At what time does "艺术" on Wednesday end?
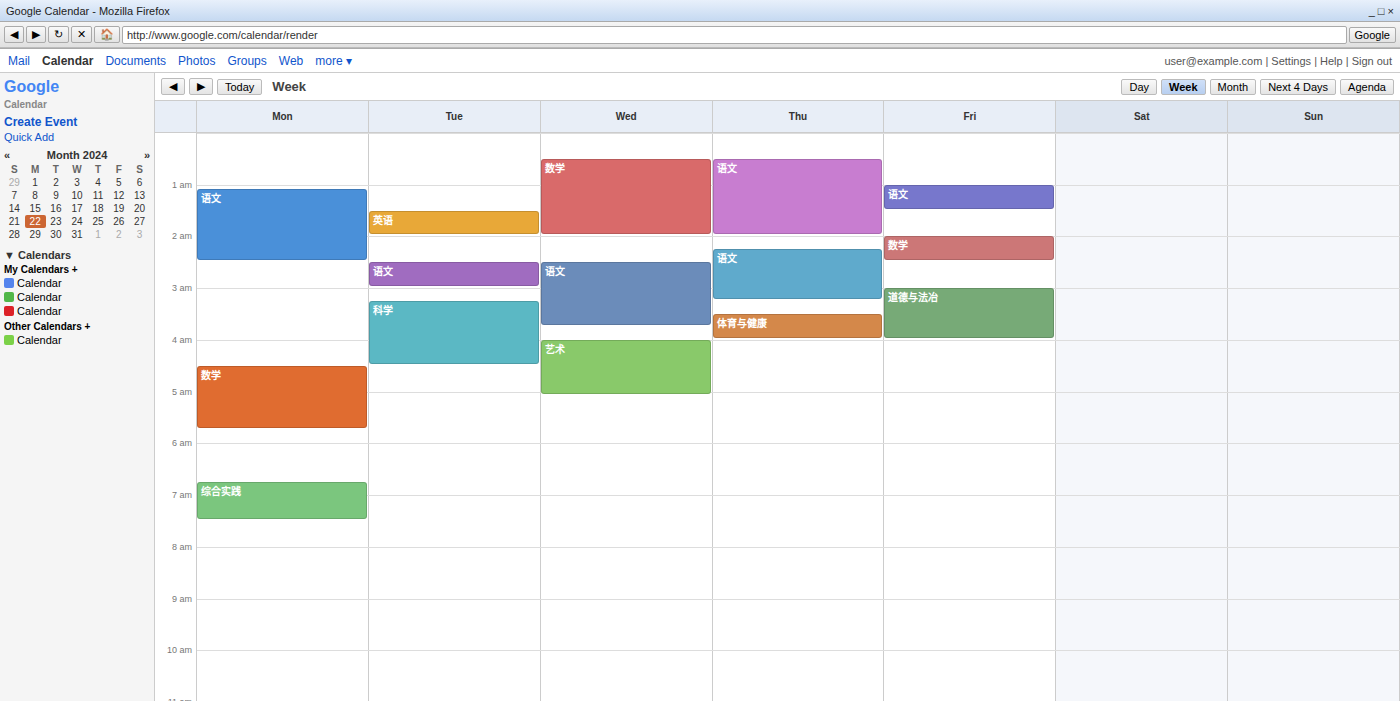
5:05 AM